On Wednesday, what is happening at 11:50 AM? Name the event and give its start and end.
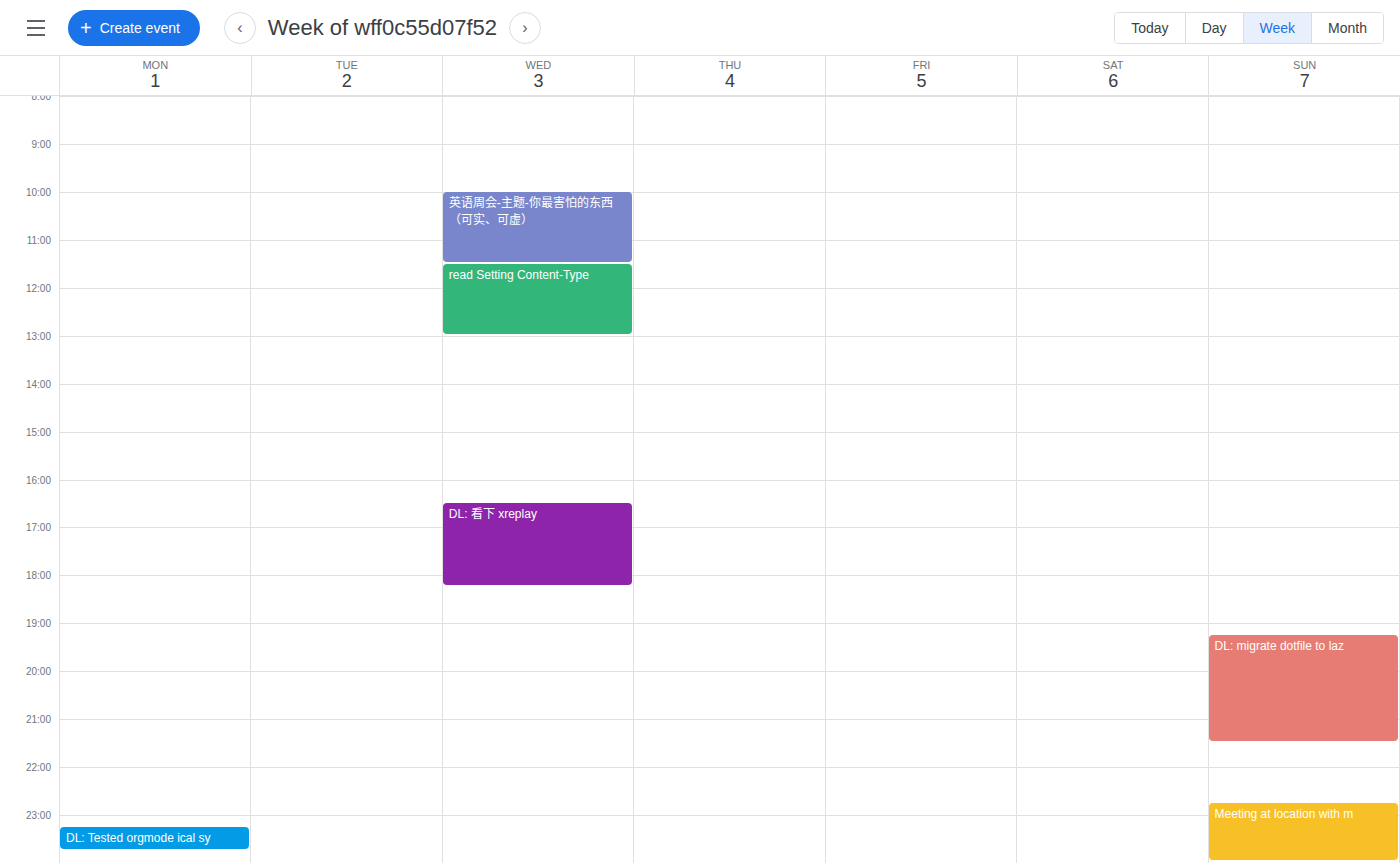
"read Setting Content-Type", 11:30 AM to 1:00 PM